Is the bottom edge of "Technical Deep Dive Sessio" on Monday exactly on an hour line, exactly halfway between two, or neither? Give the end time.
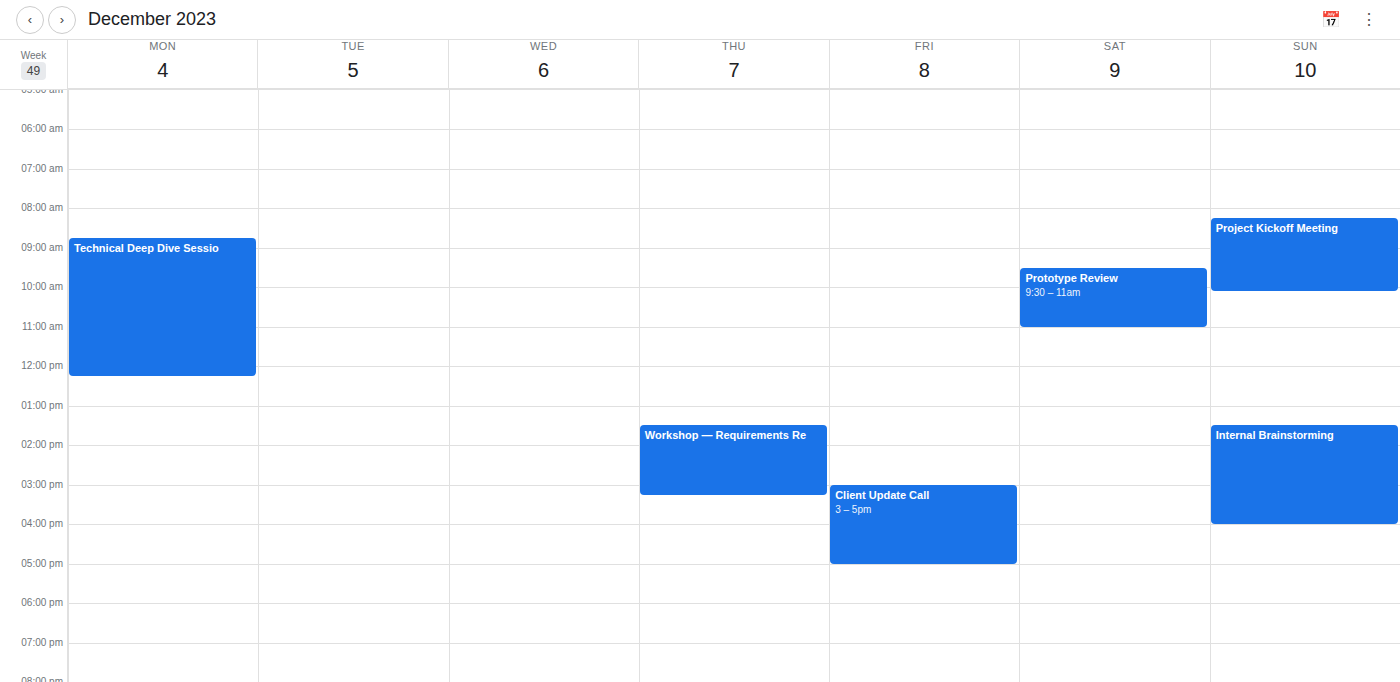
12:15 -- neither: a quarter of the way from the 12:00 line to the 13:00 line.